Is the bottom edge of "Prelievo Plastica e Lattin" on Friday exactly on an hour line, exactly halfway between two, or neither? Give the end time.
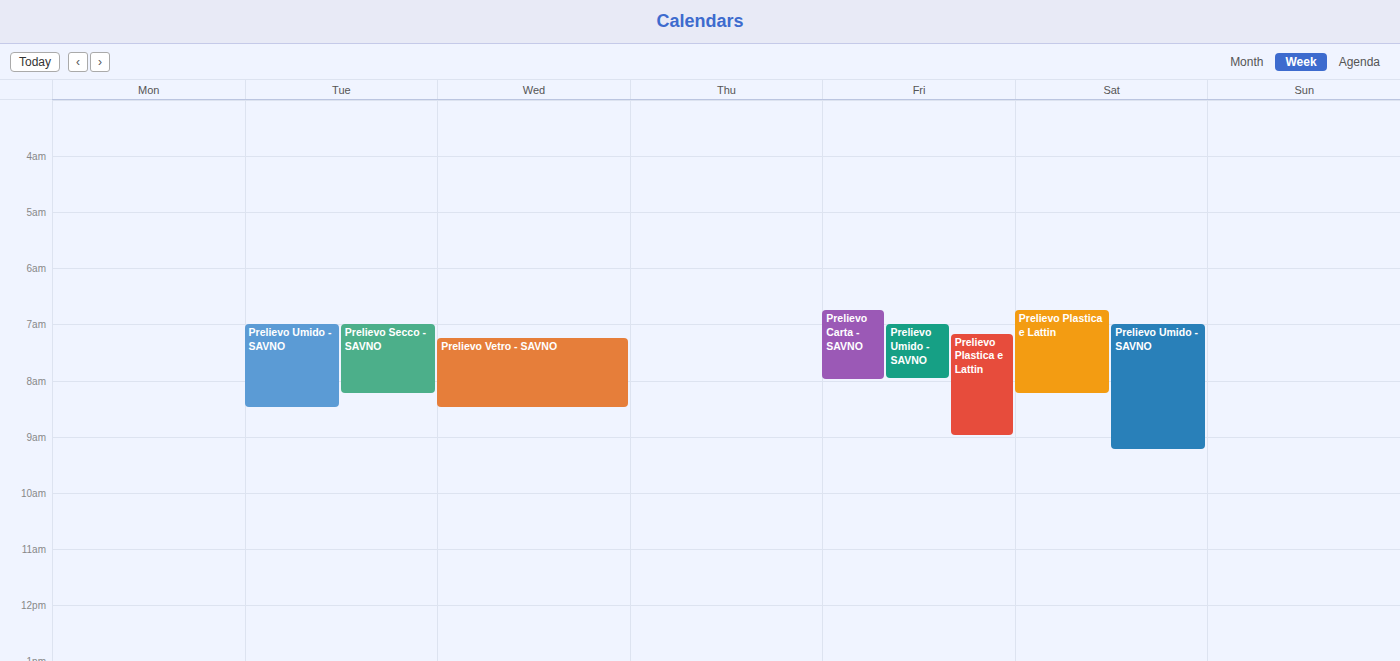
9:00 AM -- exactly on the 9 AM line.